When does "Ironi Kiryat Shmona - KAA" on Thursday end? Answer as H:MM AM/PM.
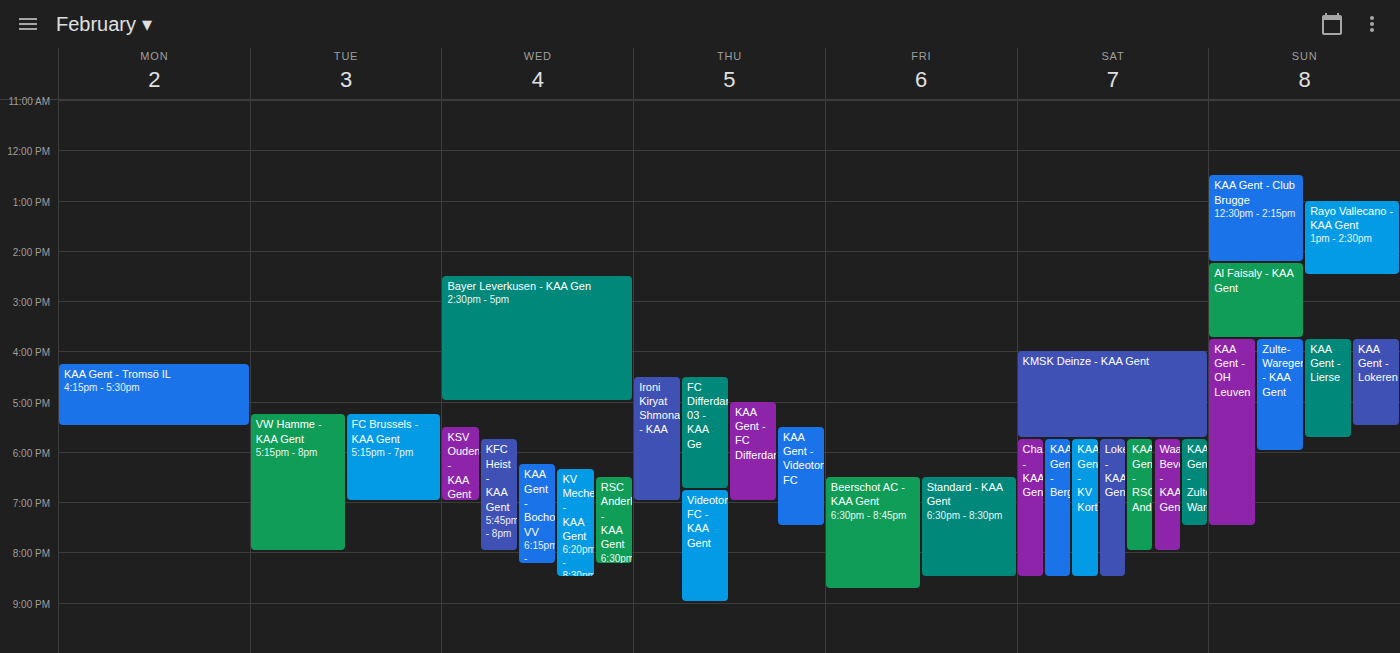
7:00 PM